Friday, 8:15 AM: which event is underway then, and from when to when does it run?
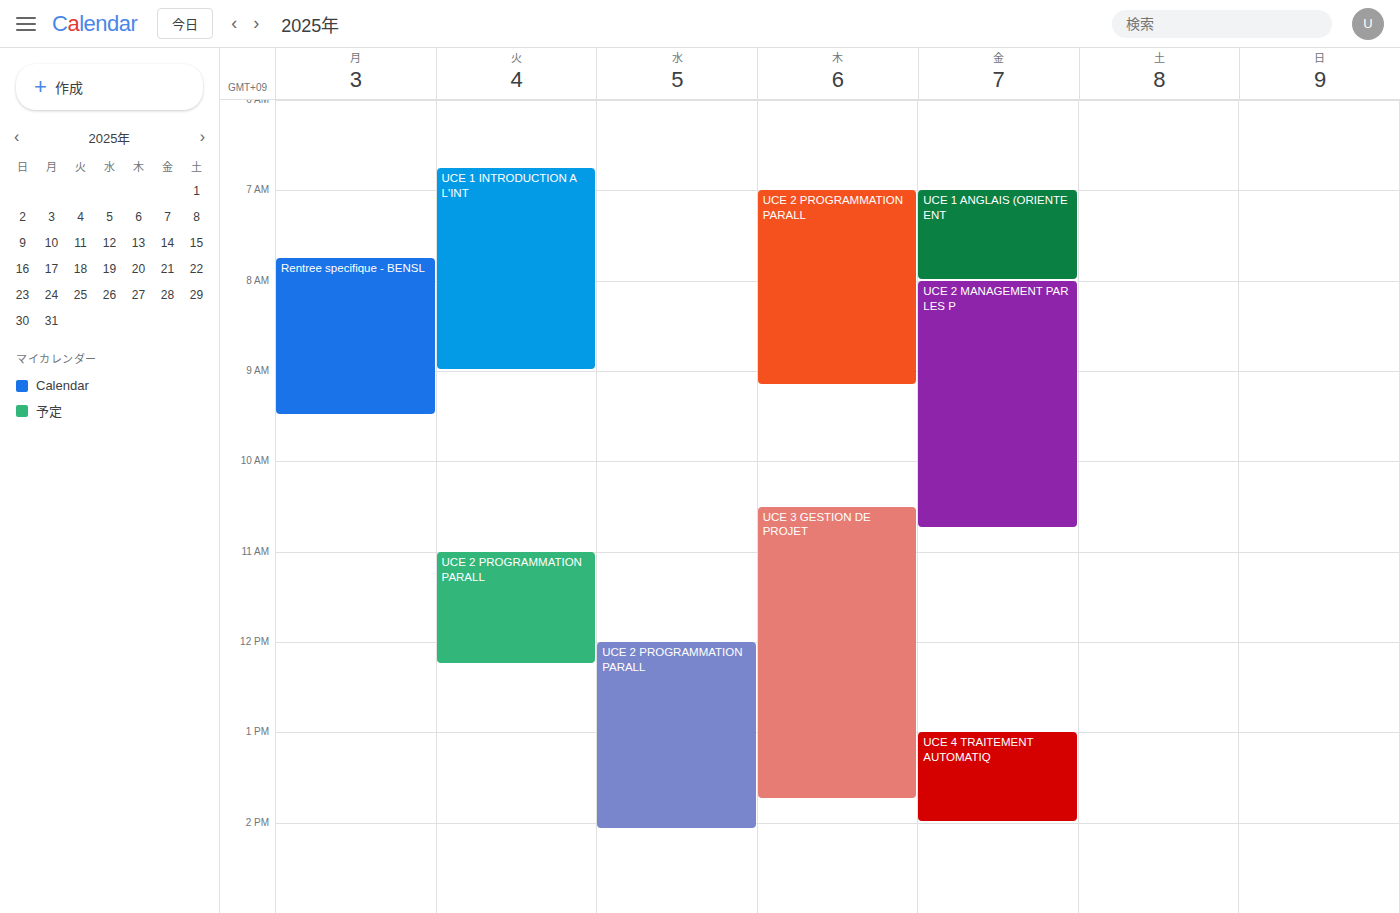
"UCE 2 MANAGEMENT PAR LES P", 8:00 AM to 10:45 AM